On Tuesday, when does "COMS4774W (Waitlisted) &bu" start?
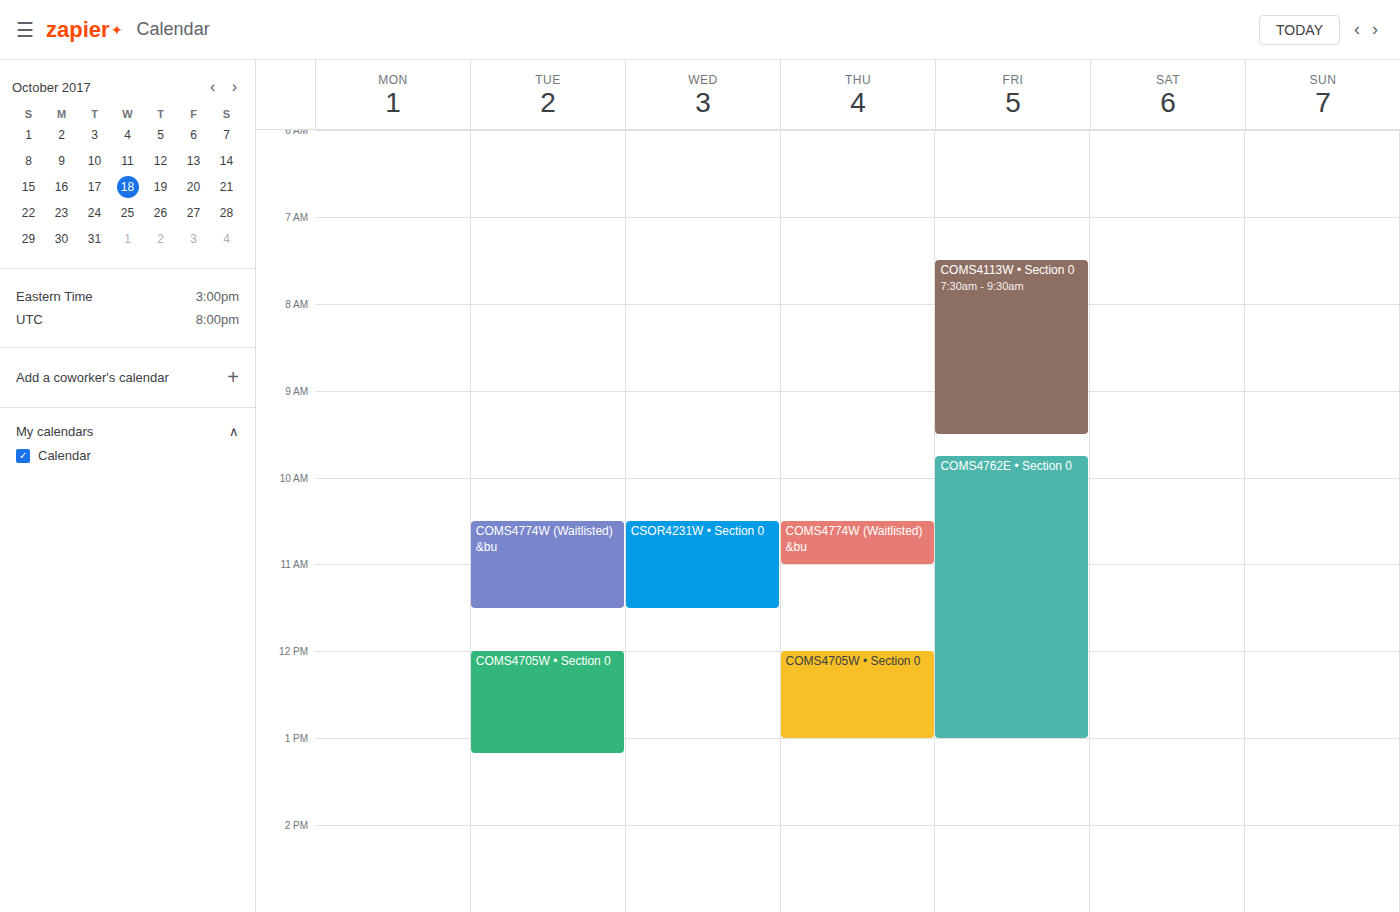
10:30 AM